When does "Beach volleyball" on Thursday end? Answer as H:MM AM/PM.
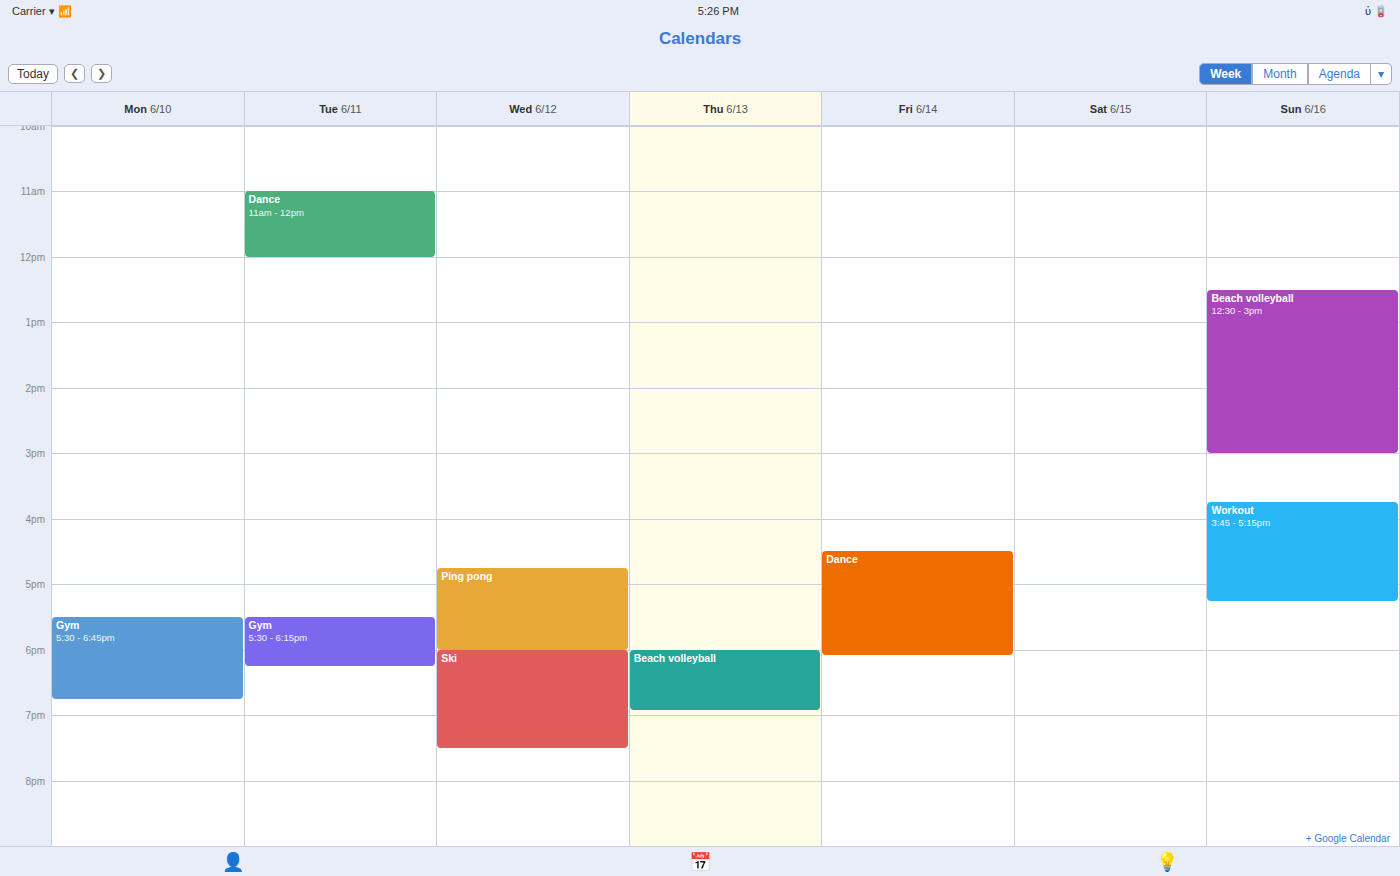
6:55 PM